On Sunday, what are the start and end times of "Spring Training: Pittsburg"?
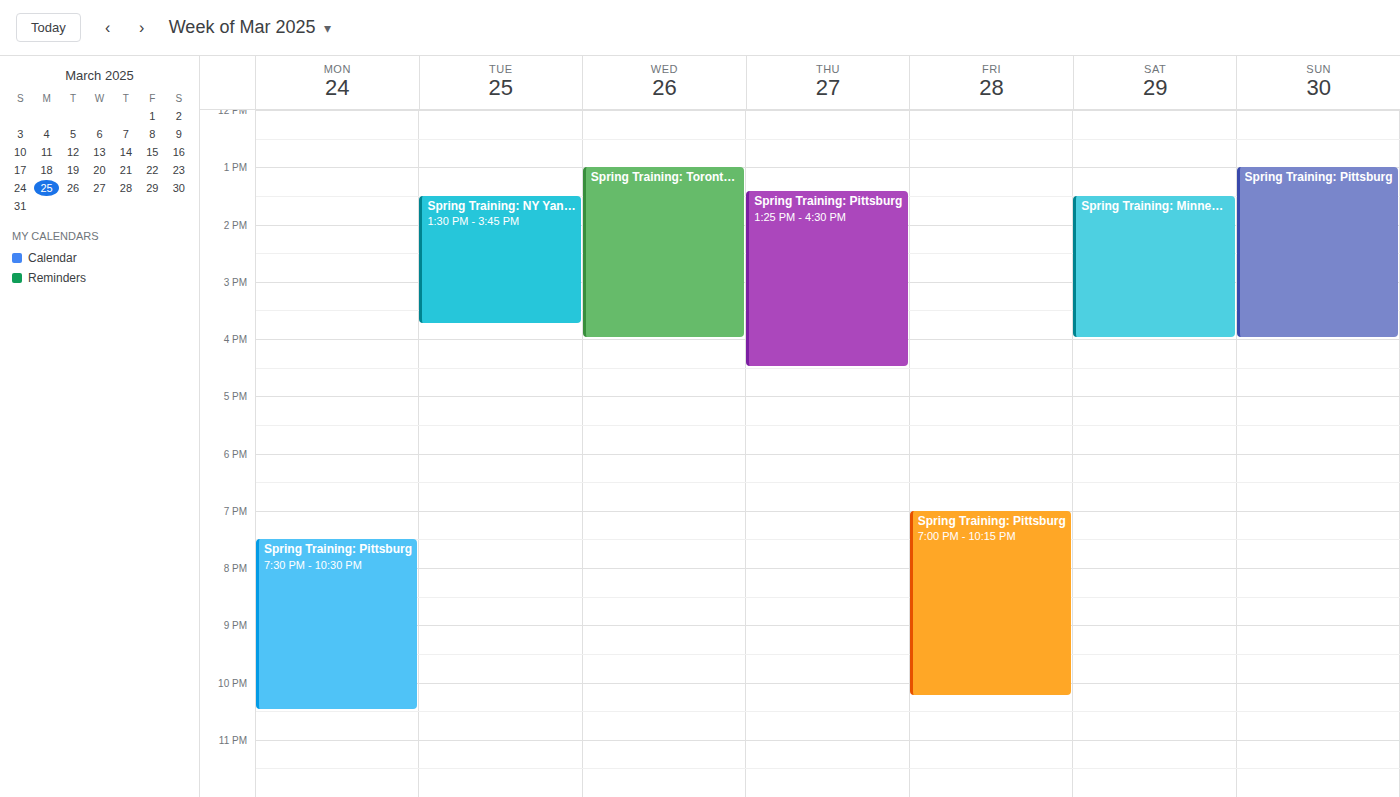
1:00 PM to 4:00 PM